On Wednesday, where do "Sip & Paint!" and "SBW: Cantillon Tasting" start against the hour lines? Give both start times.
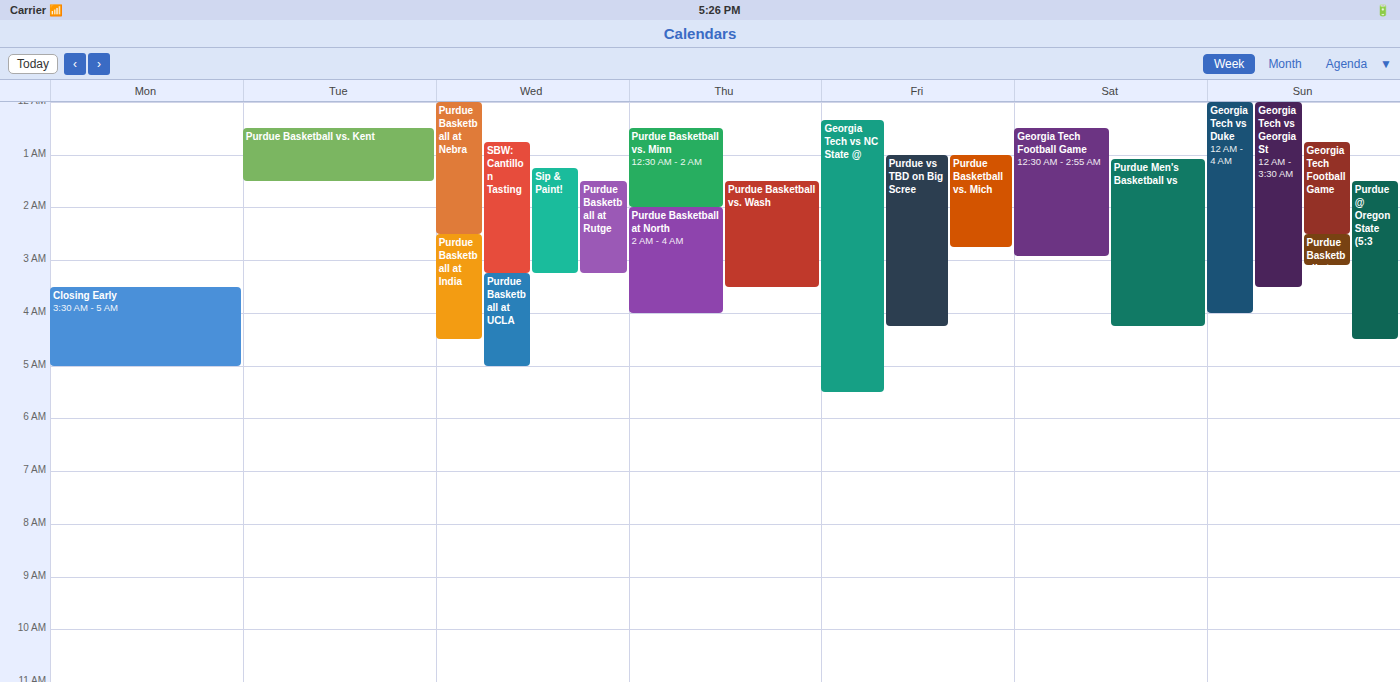
"Sip & Paint!": 1:15 AM, neither: a quarter of the way from the 1 AM line to the 2 AM line. "SBW: Cantillon Tasting": 12:45 AM, neither: three quarters of the way from the 12 AM line to the 1 AM line.